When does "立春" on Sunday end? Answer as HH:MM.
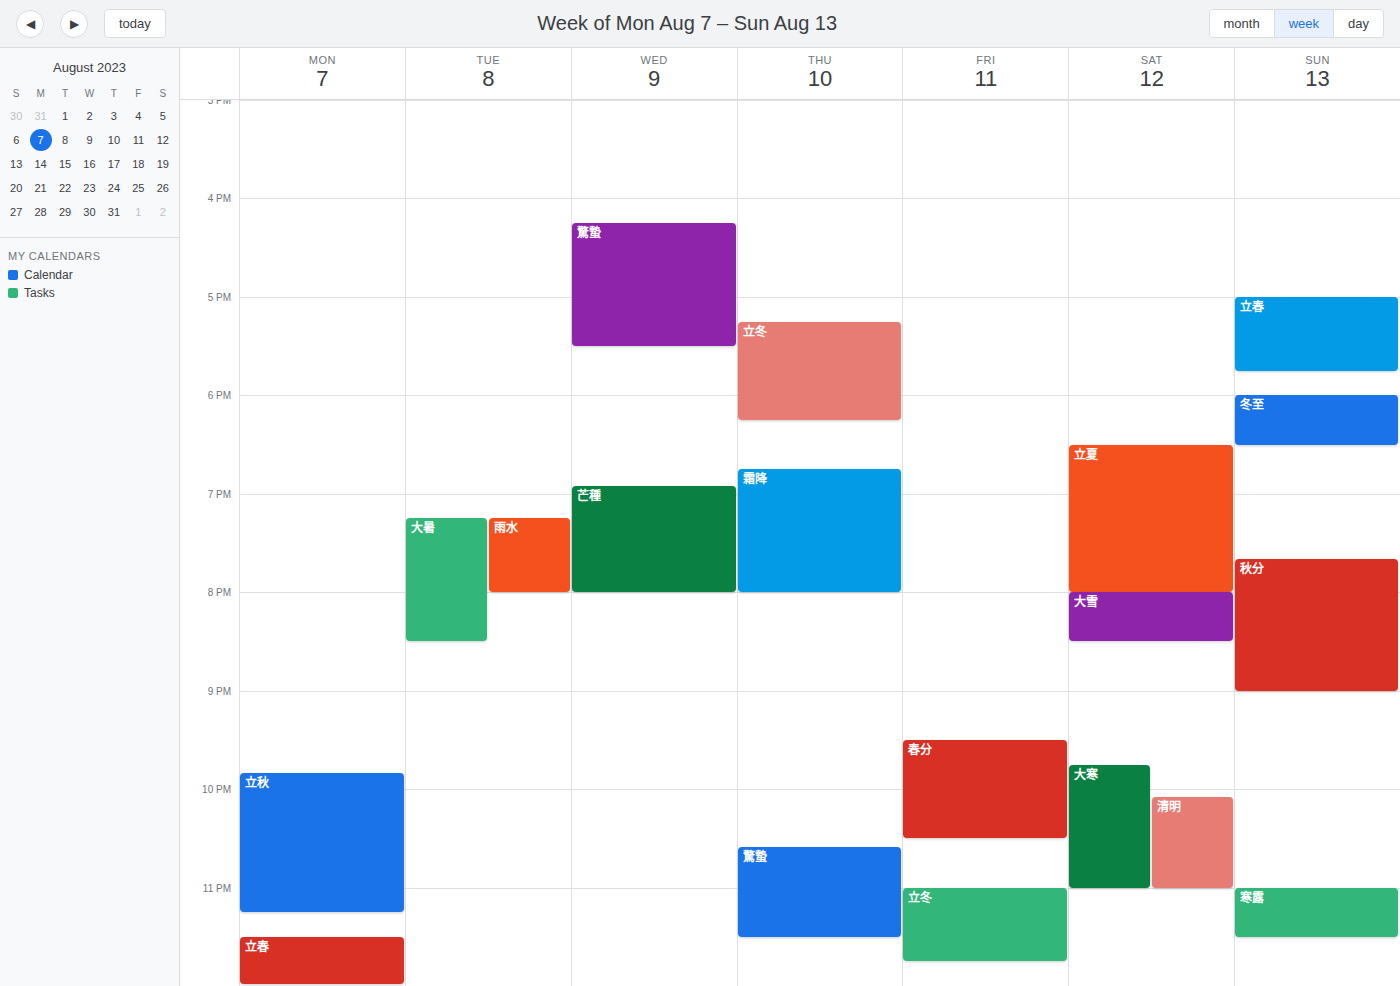
17:45